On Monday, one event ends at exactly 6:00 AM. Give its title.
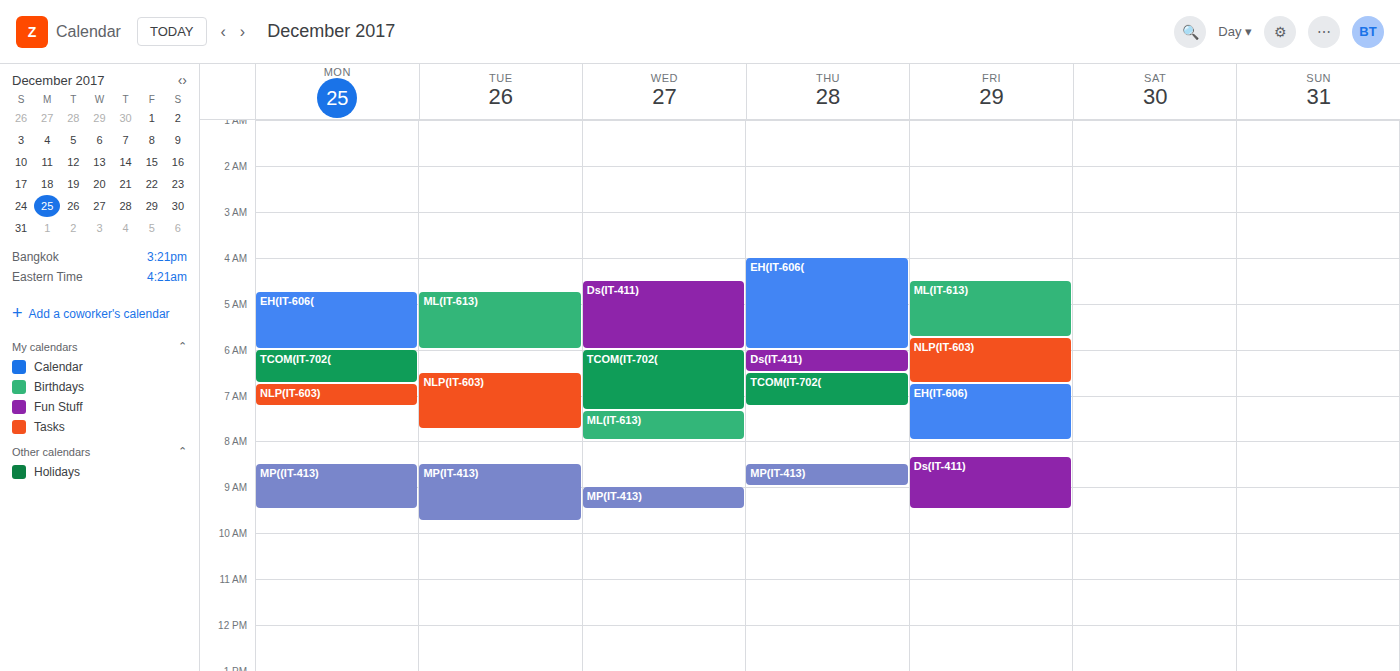
"EH(IT-606("